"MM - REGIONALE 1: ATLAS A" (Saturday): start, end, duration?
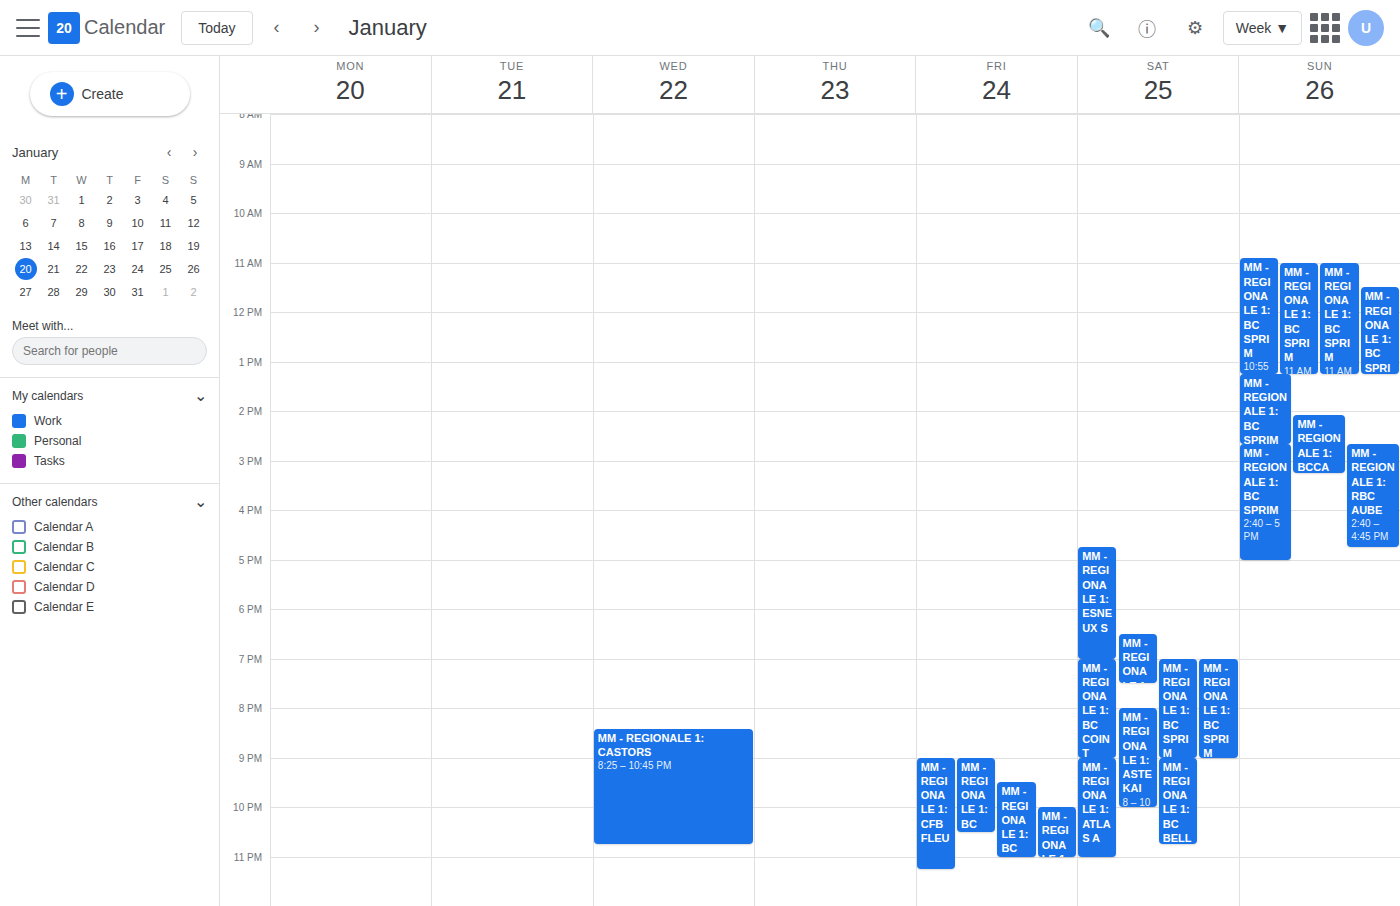
21:00 to 23:00, 2 hours